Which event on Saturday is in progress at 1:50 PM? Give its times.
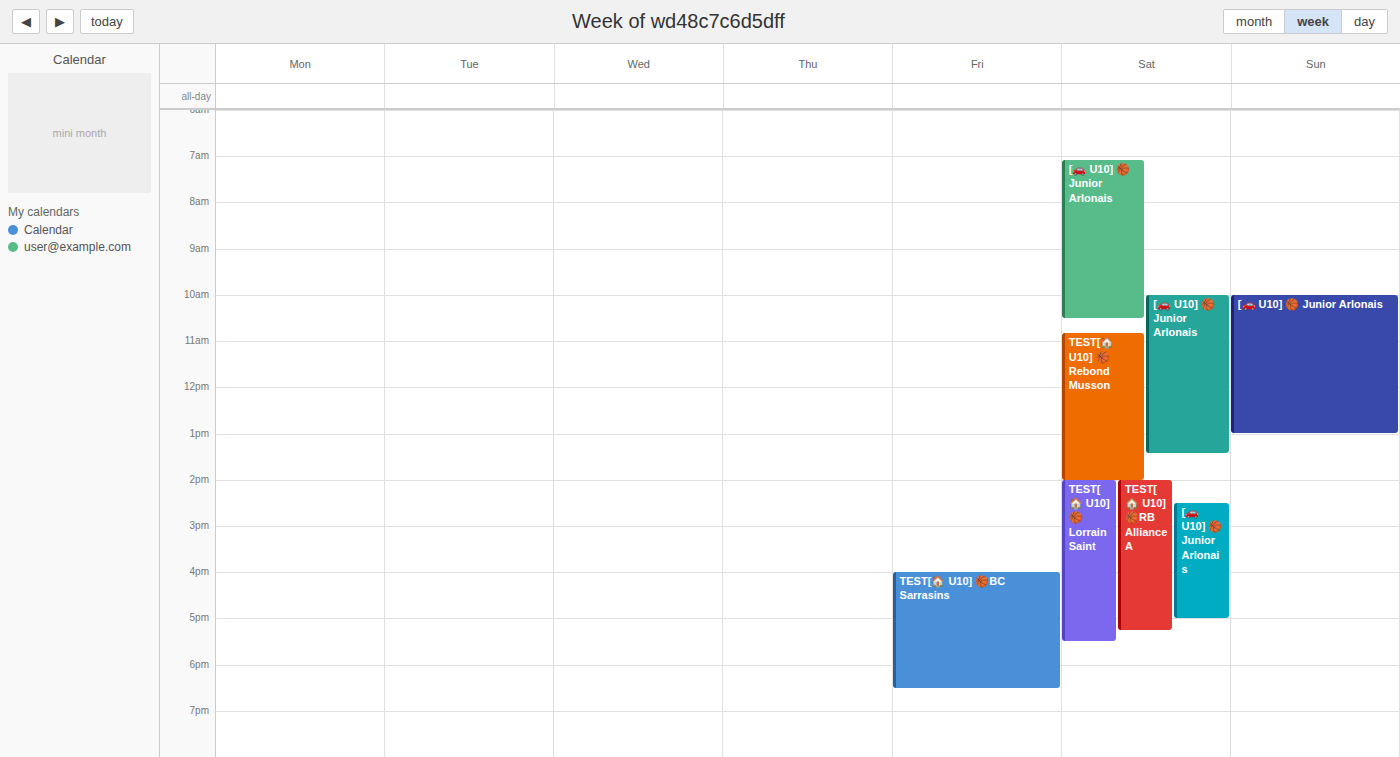
"TEST[🏠 U10] 🏀Rebond Musson", 10:50 AM to 2:00 PM